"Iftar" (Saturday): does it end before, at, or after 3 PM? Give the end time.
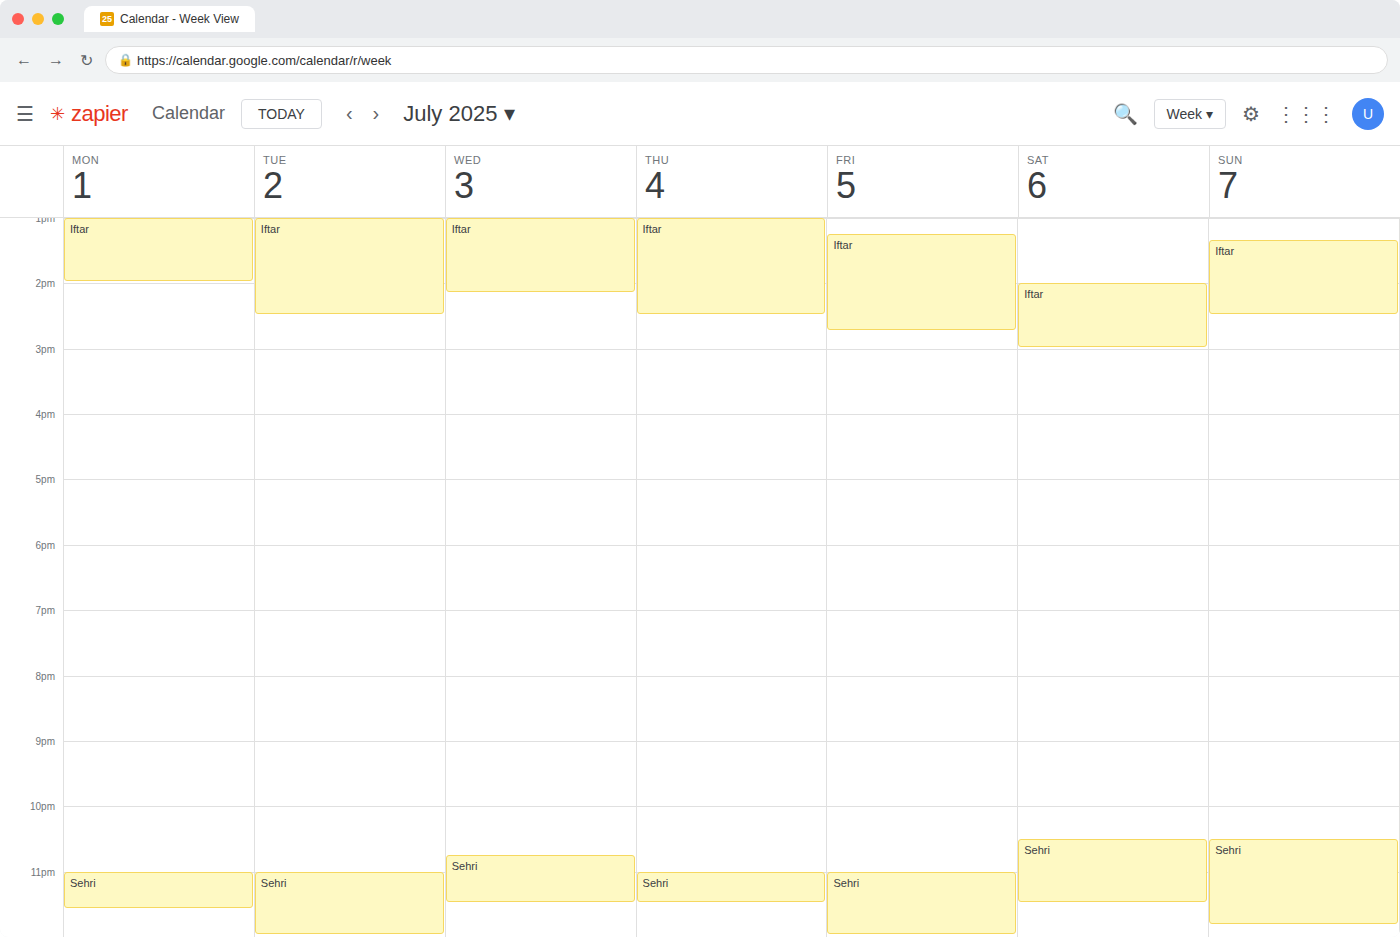
3:00 PM -- exactly at 3 PM, on the 3 PM line.